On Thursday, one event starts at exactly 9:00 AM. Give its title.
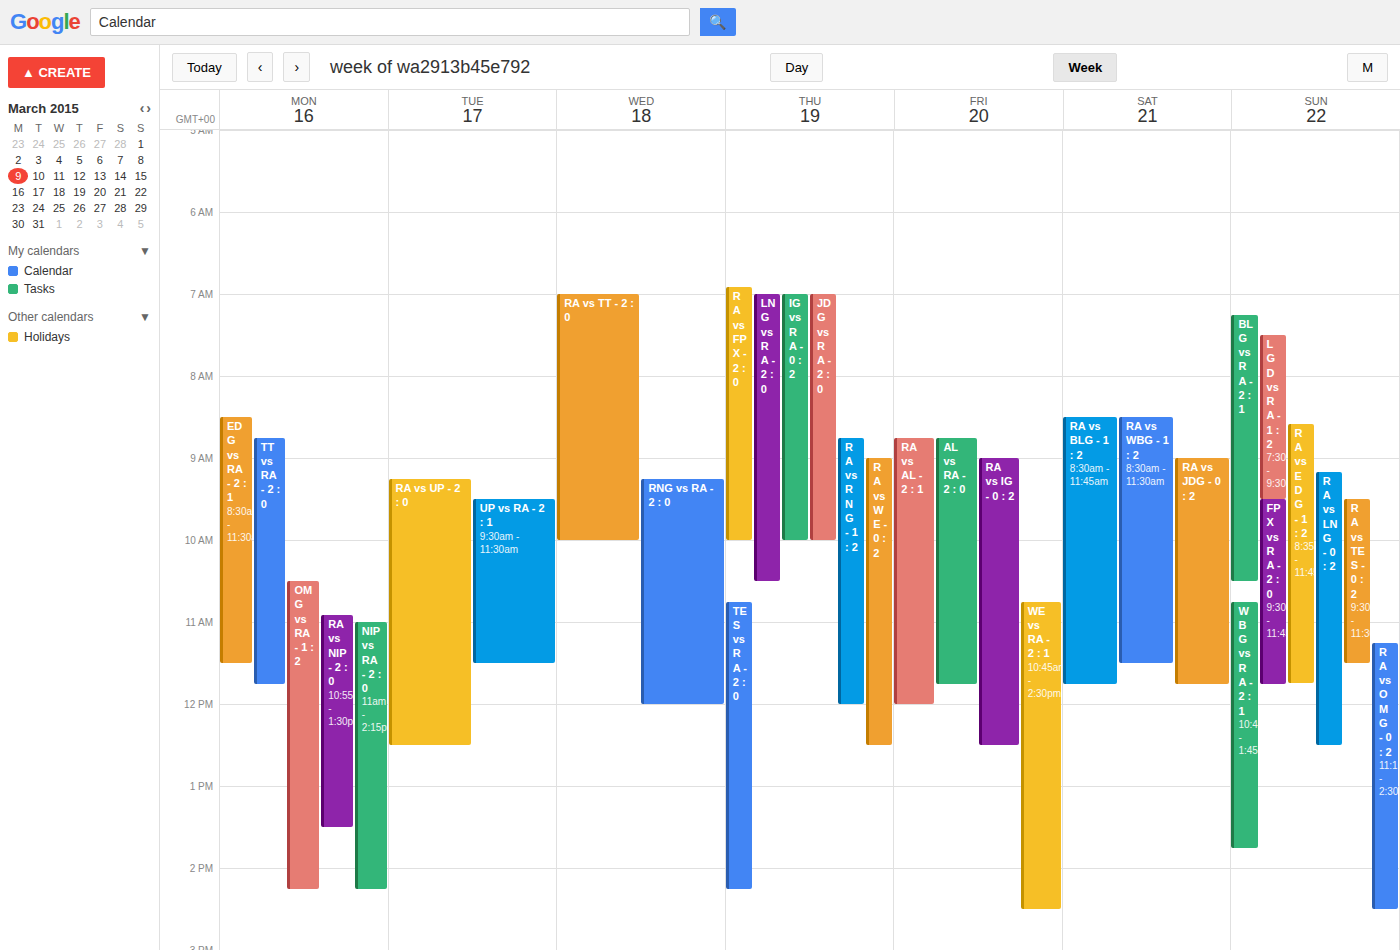
"RA vs WE - 0 : 2"